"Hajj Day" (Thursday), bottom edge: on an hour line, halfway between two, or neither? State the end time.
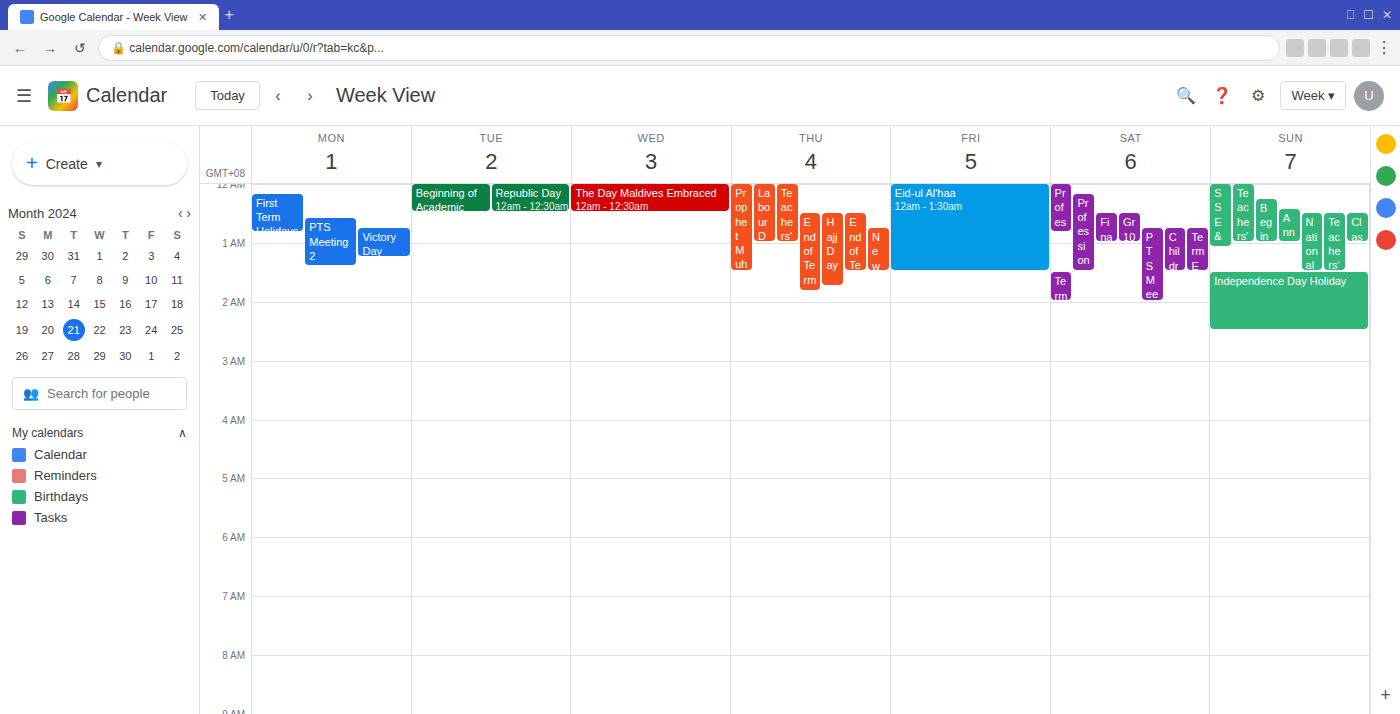
1:45 AM -- neither: three quarters of the way from the 1 AM line to the 2 AM line.